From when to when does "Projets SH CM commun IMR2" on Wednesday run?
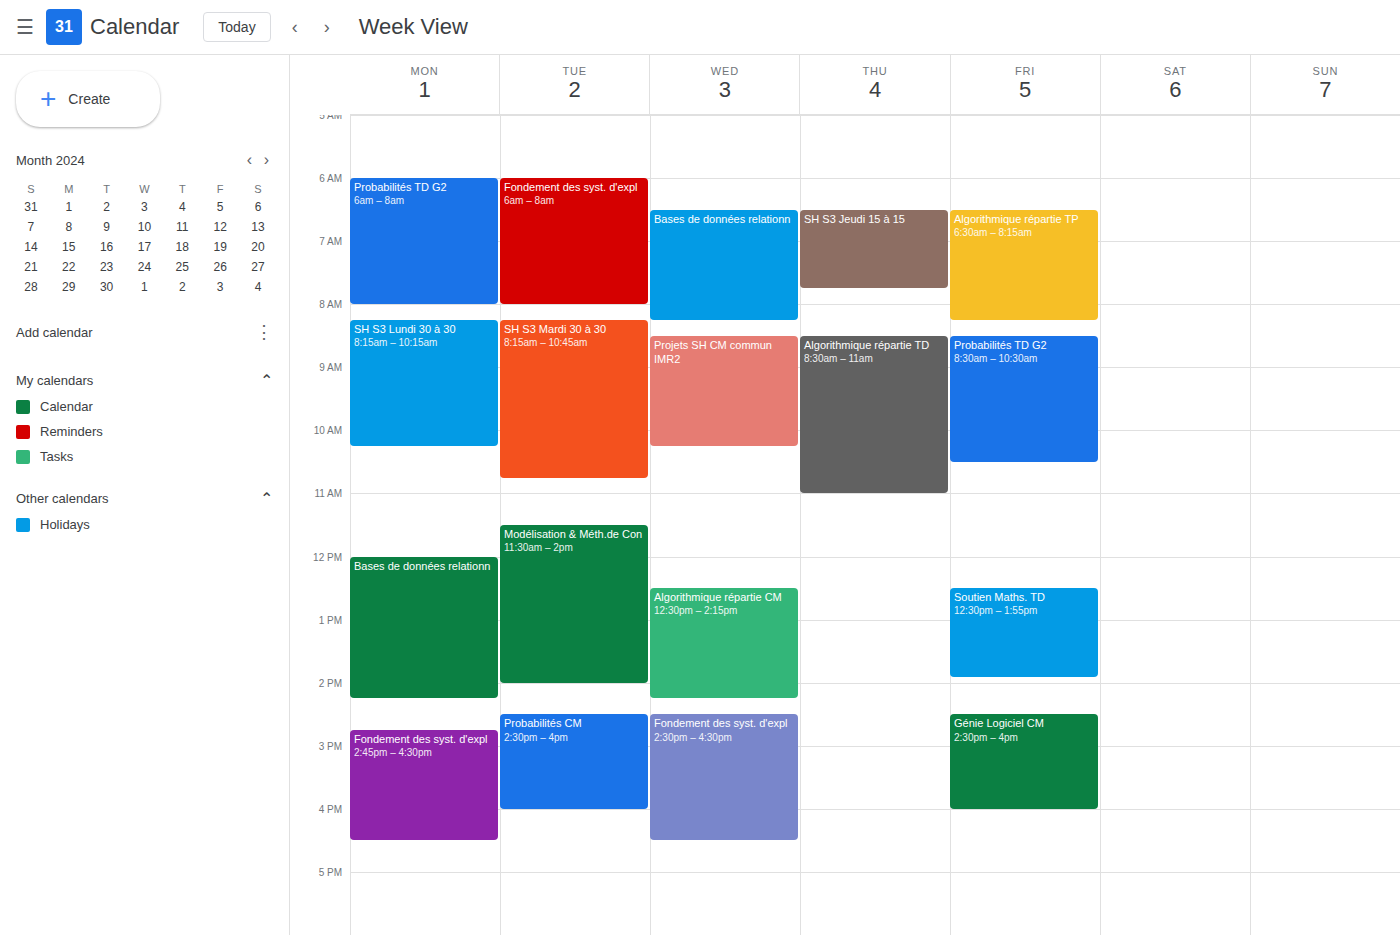
8:30 AM to 10:15 AM